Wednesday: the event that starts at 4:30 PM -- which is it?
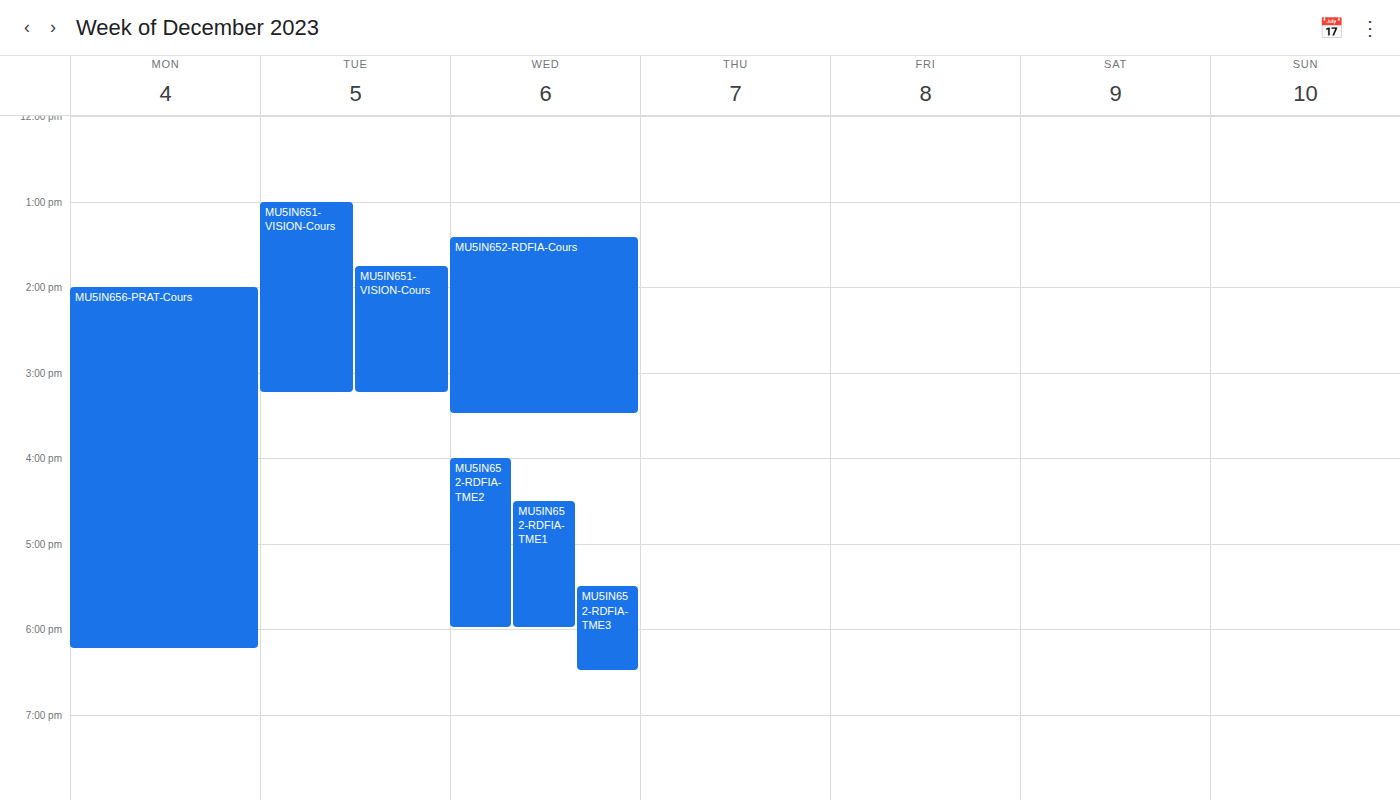
"MU5IN652-RDFIA-TME1"